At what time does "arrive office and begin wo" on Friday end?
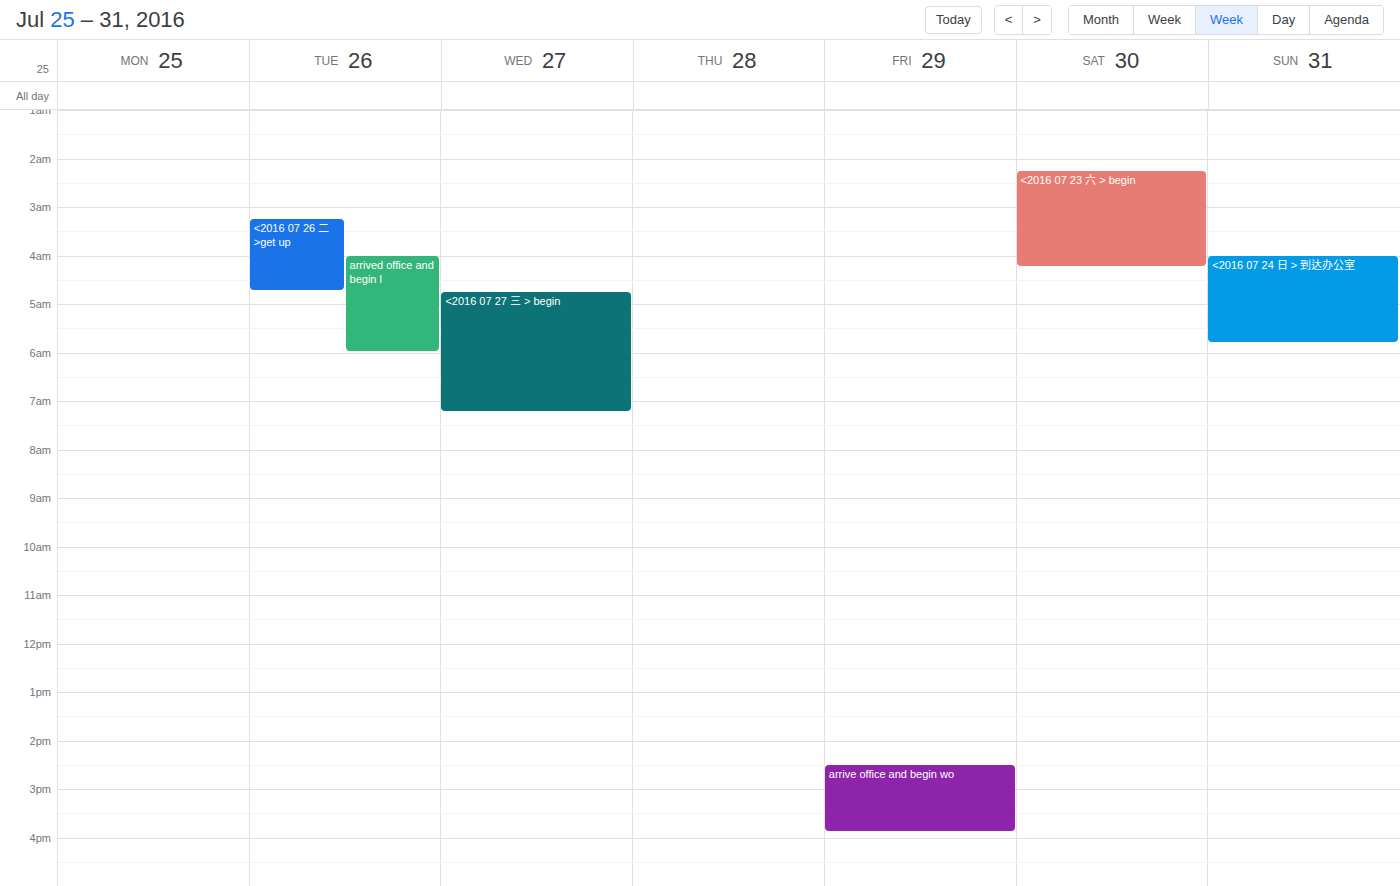
3:55 PM